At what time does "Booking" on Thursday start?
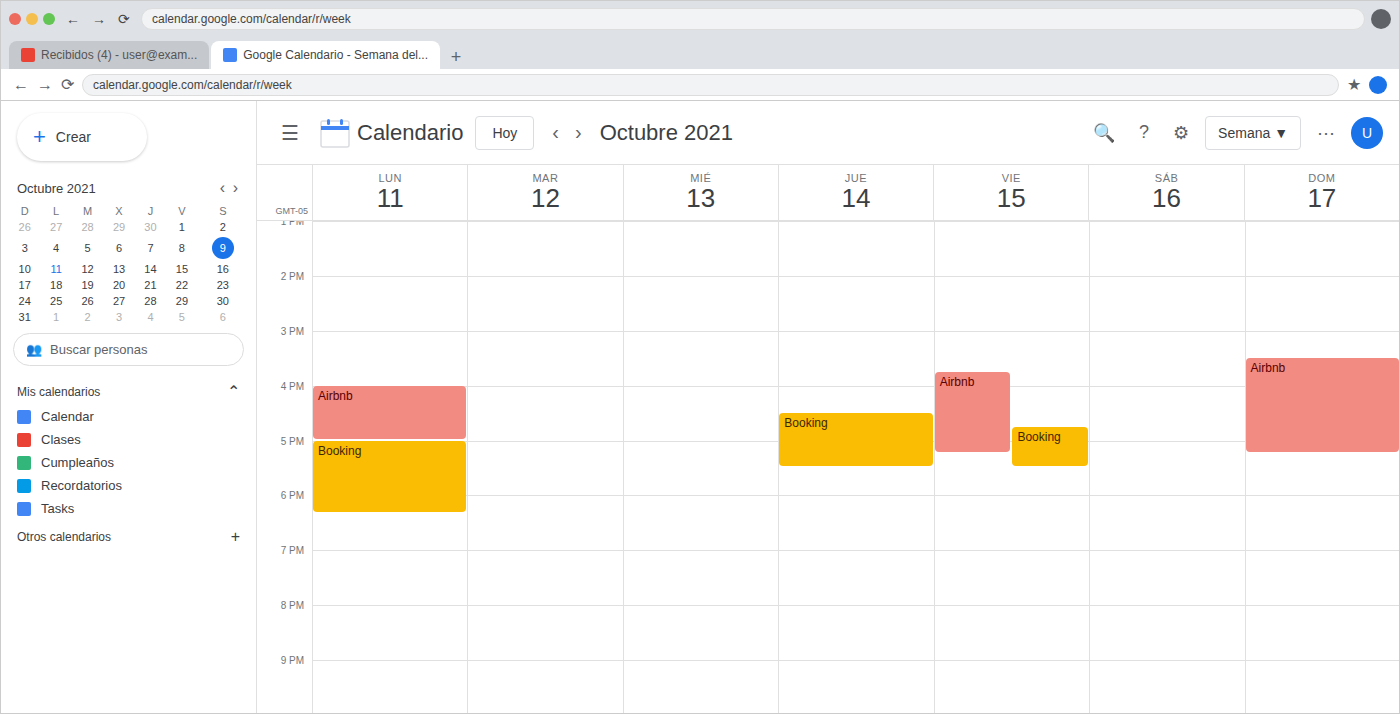
4:30 PM